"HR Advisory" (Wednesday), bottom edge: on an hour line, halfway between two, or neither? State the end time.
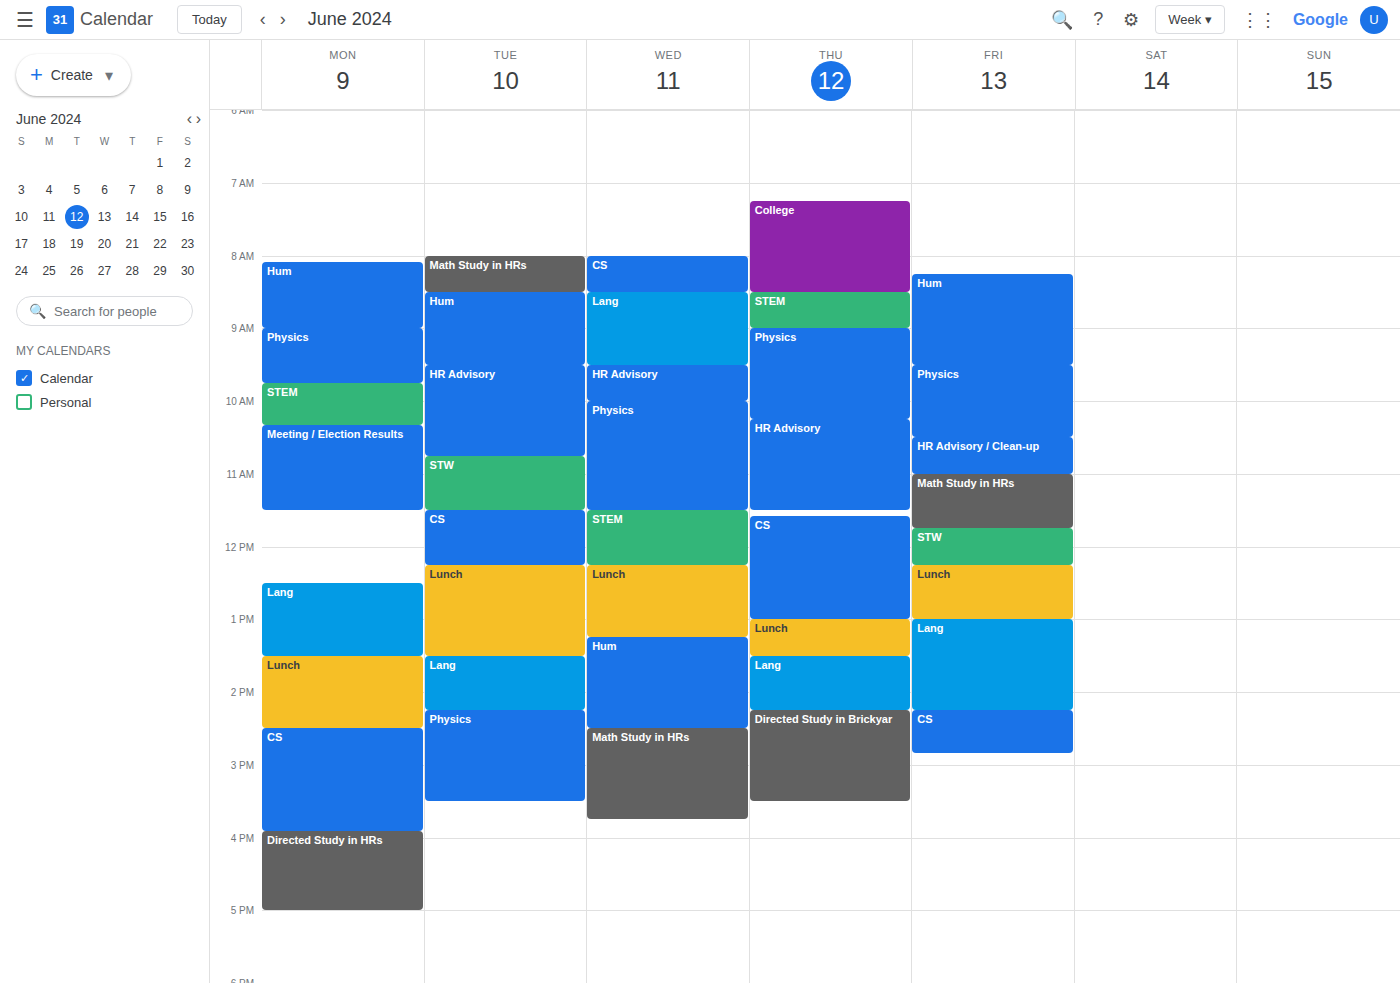
10:00 AM -- exactly on the 10 AM line.